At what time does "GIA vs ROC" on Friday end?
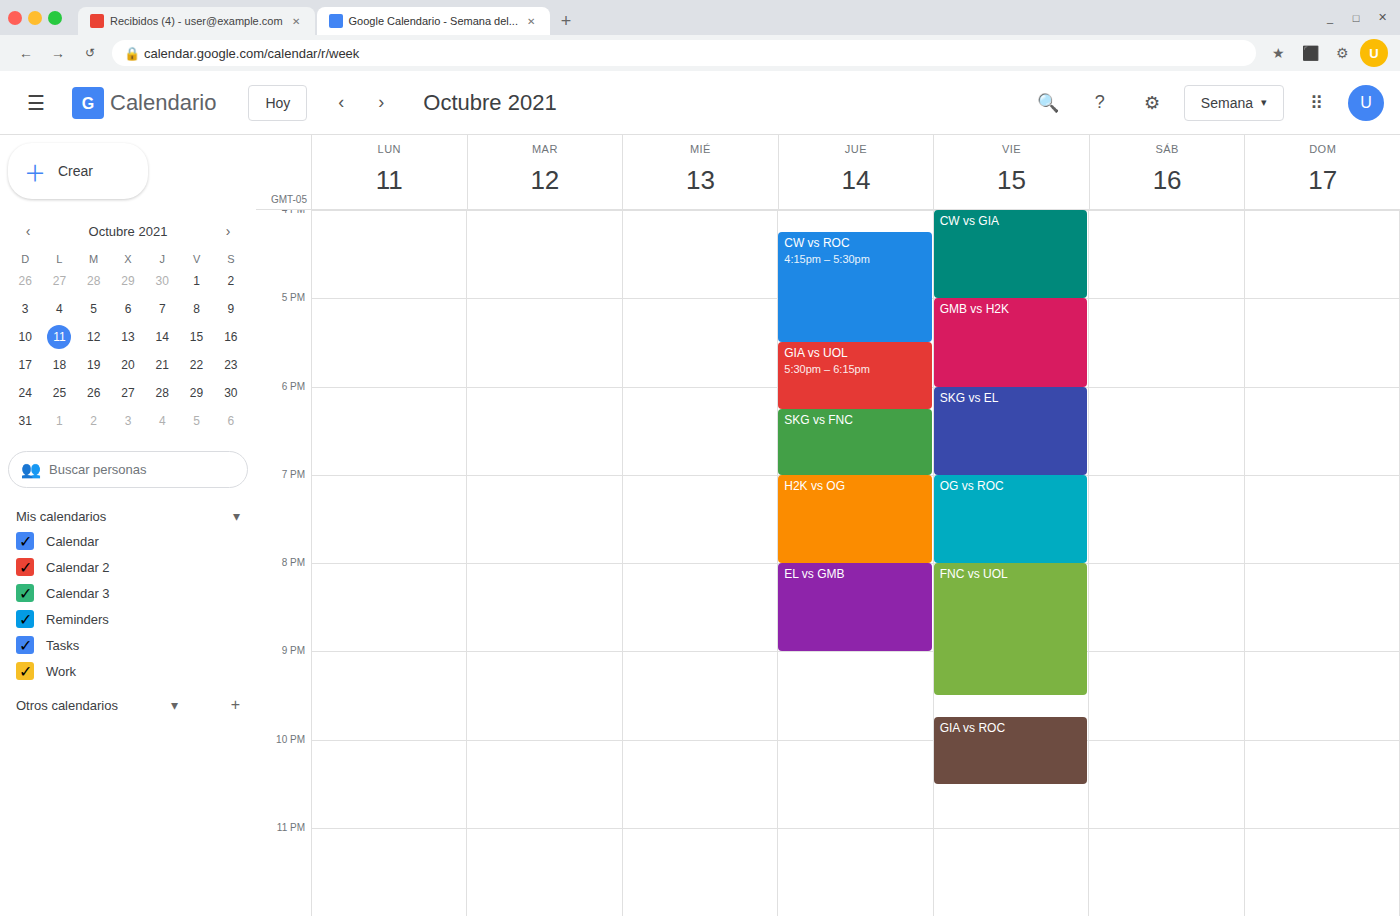
10:30 PM